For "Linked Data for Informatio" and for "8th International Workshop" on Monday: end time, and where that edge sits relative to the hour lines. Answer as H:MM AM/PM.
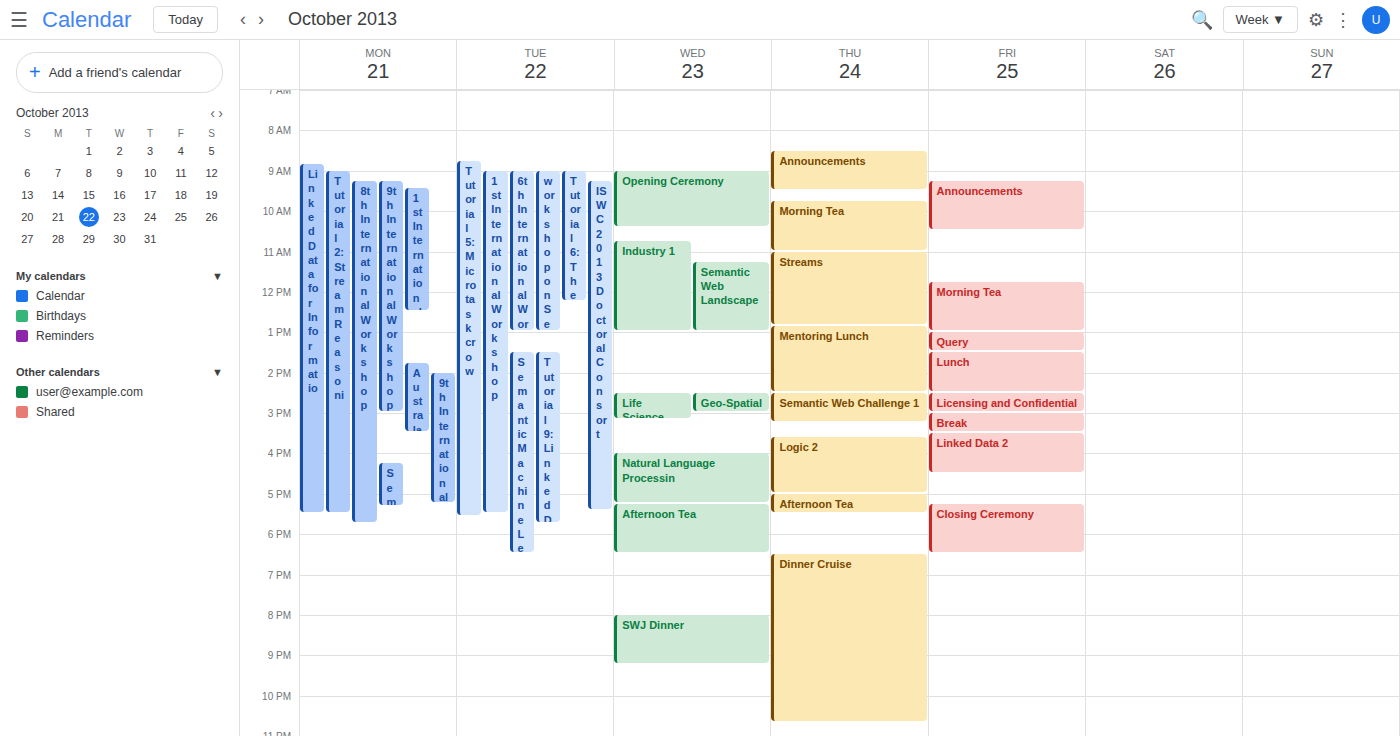
"Linked Data for Informatio": 5:30 PM, halfway between the 5 PM and 6 PM lines. "8th International Workshop": 5:45 PM, neither: three quarters of the way from the 5 PM line to the 6 PM line.